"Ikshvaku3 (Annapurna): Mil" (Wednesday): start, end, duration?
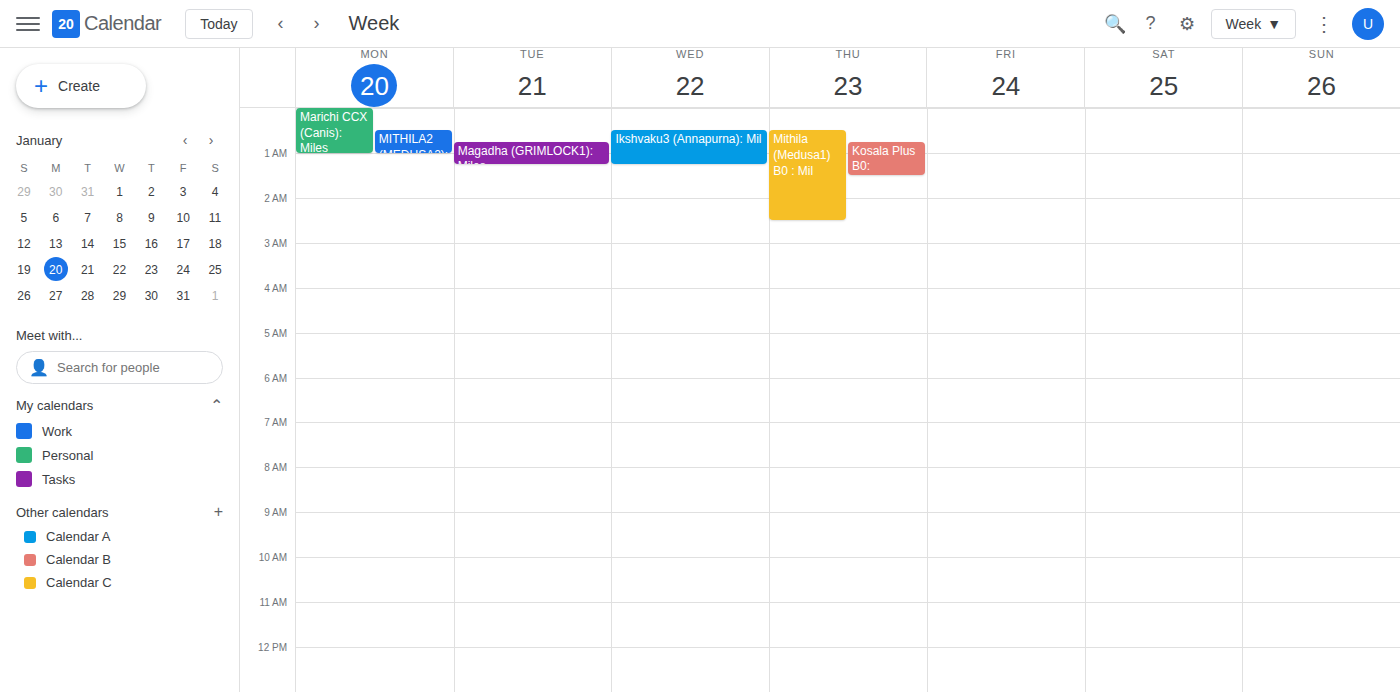
12:30 AM to 1:15 AM, 45 minutes